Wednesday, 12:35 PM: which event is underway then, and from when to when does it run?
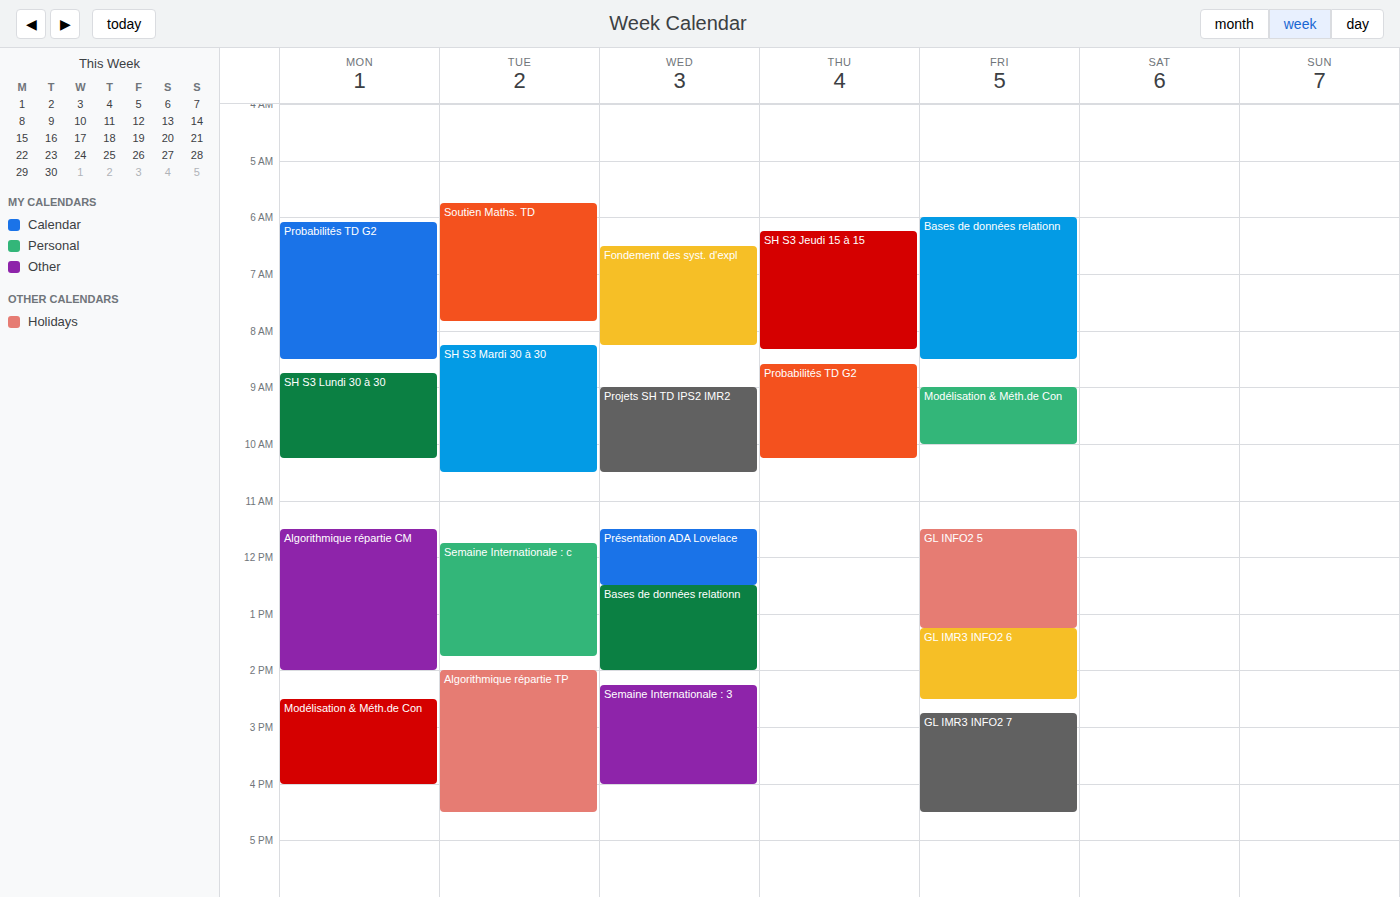
"Bases de données relationn", 12:30 PM to 2:00 PM